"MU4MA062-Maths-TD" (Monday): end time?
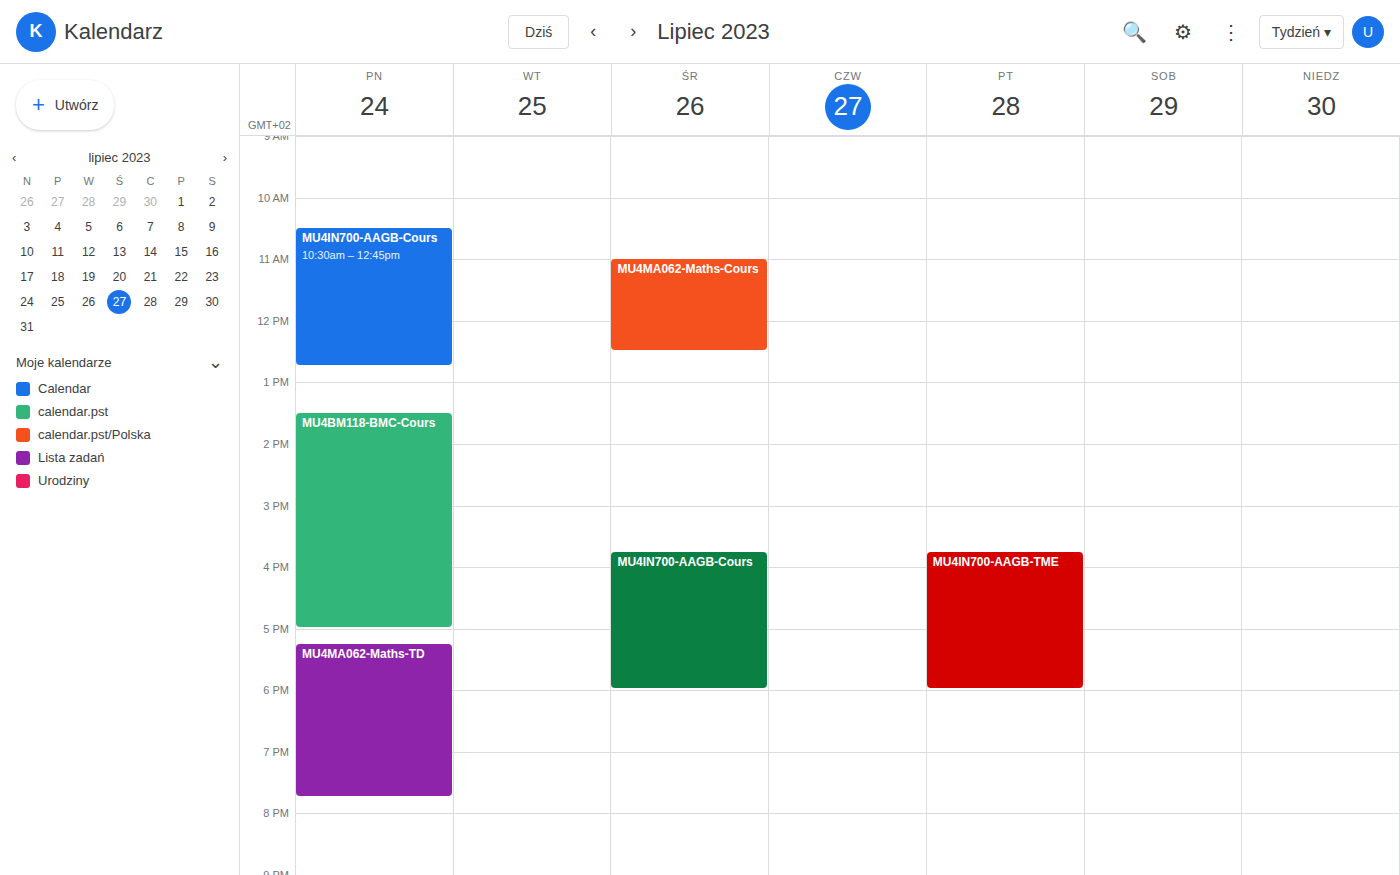
19:45